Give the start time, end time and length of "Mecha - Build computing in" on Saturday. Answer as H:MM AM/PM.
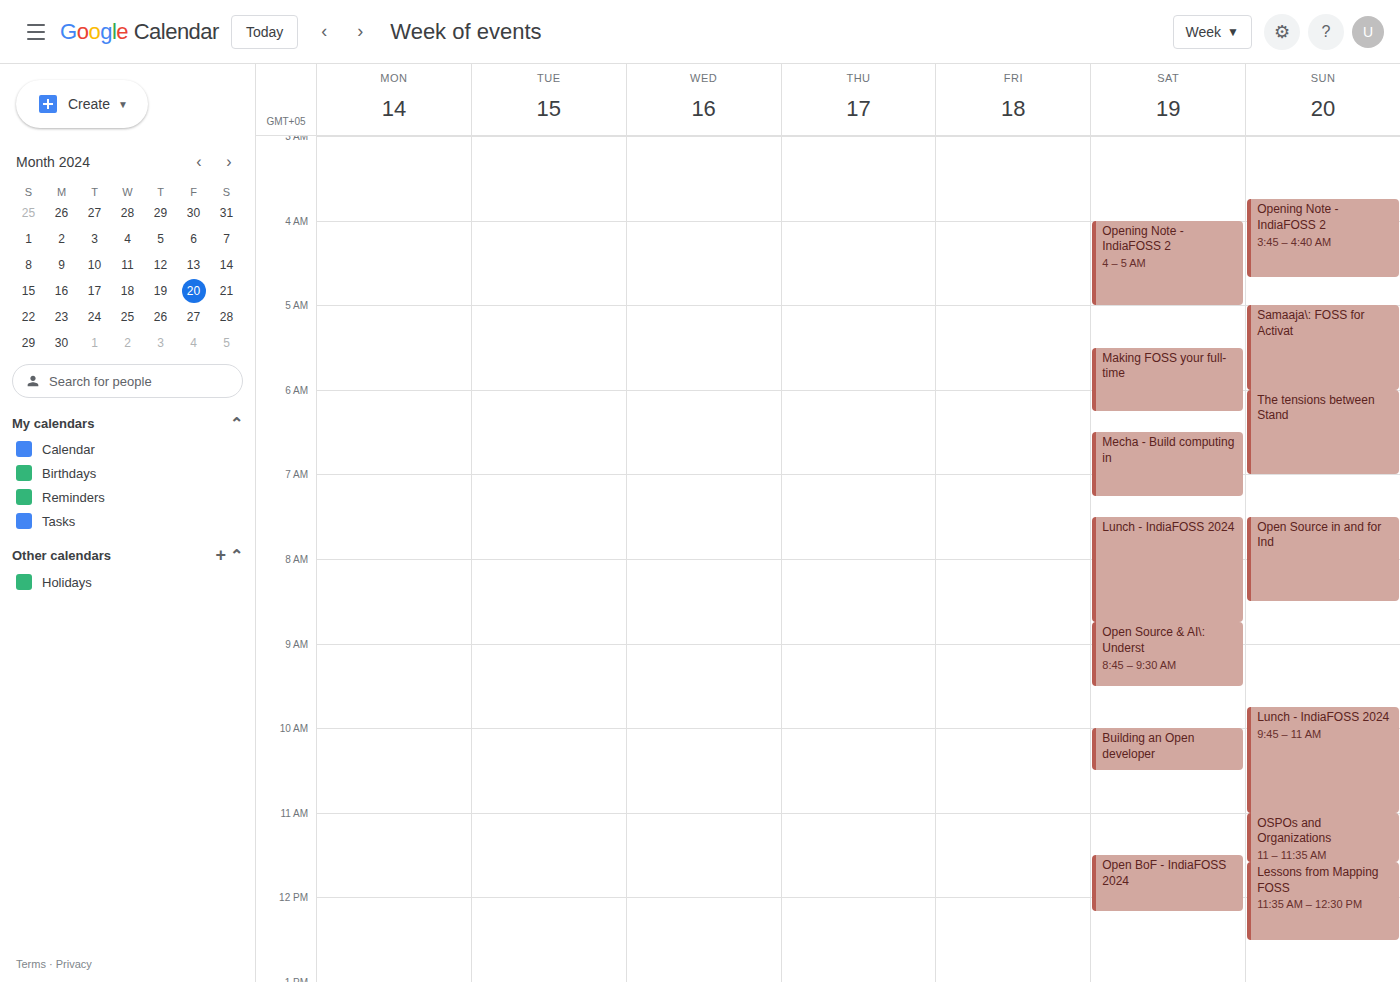
6:30 AM to 7:15 AM, 45 minutes